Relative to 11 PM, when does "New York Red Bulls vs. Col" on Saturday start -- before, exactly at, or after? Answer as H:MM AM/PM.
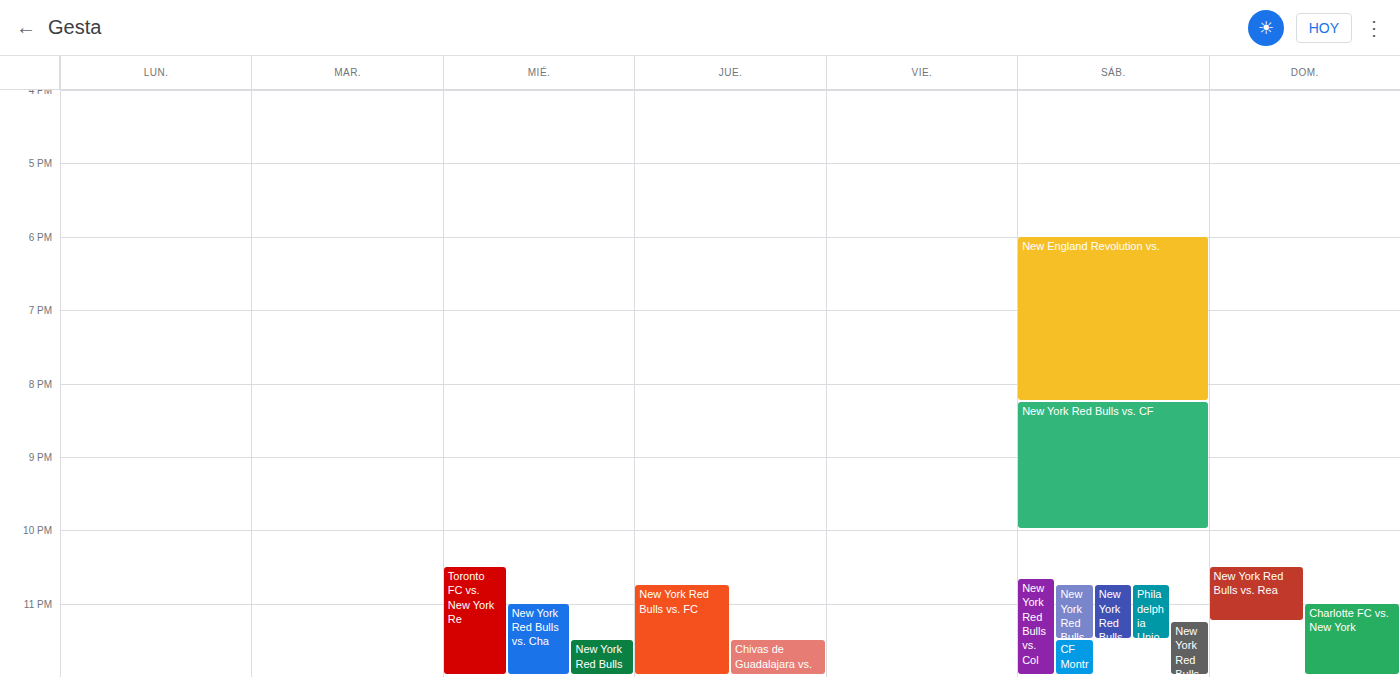
10:40 PM -- before 11 PM, 20 minutes above the 11 PM line.